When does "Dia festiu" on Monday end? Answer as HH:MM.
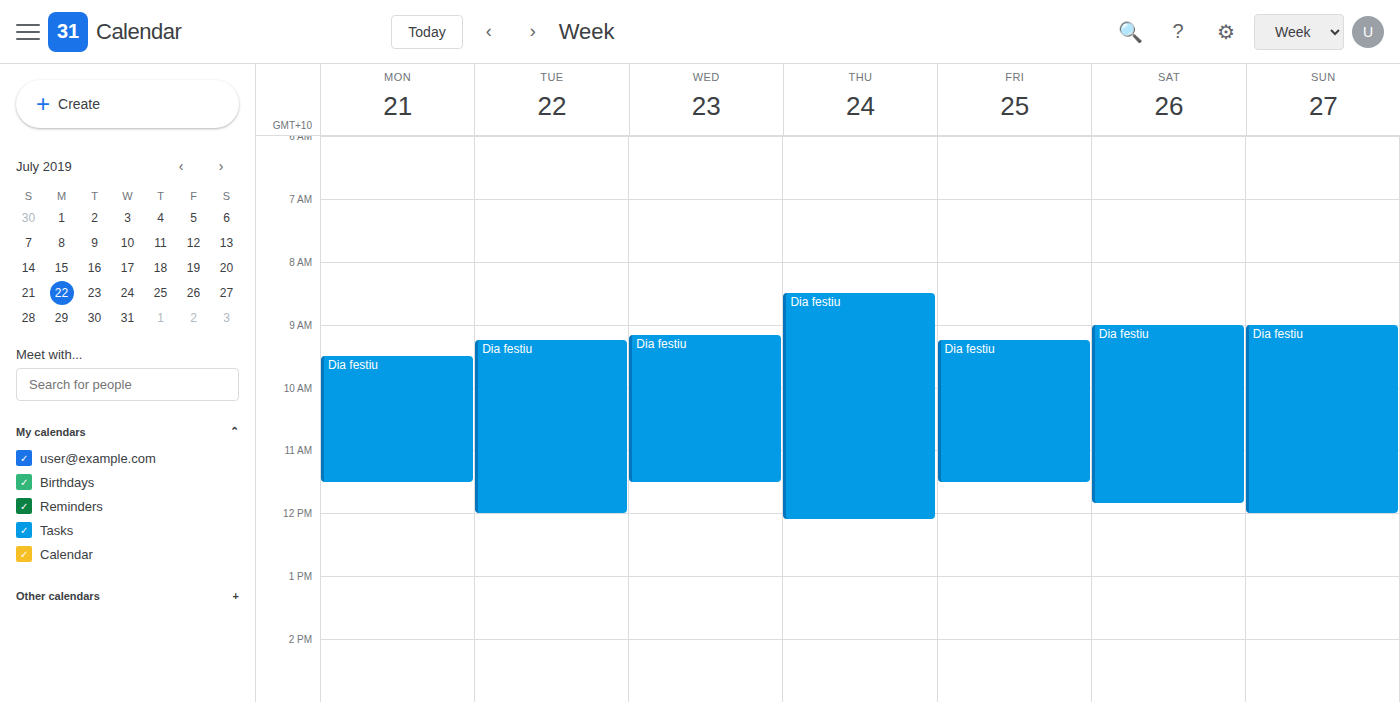
11:30